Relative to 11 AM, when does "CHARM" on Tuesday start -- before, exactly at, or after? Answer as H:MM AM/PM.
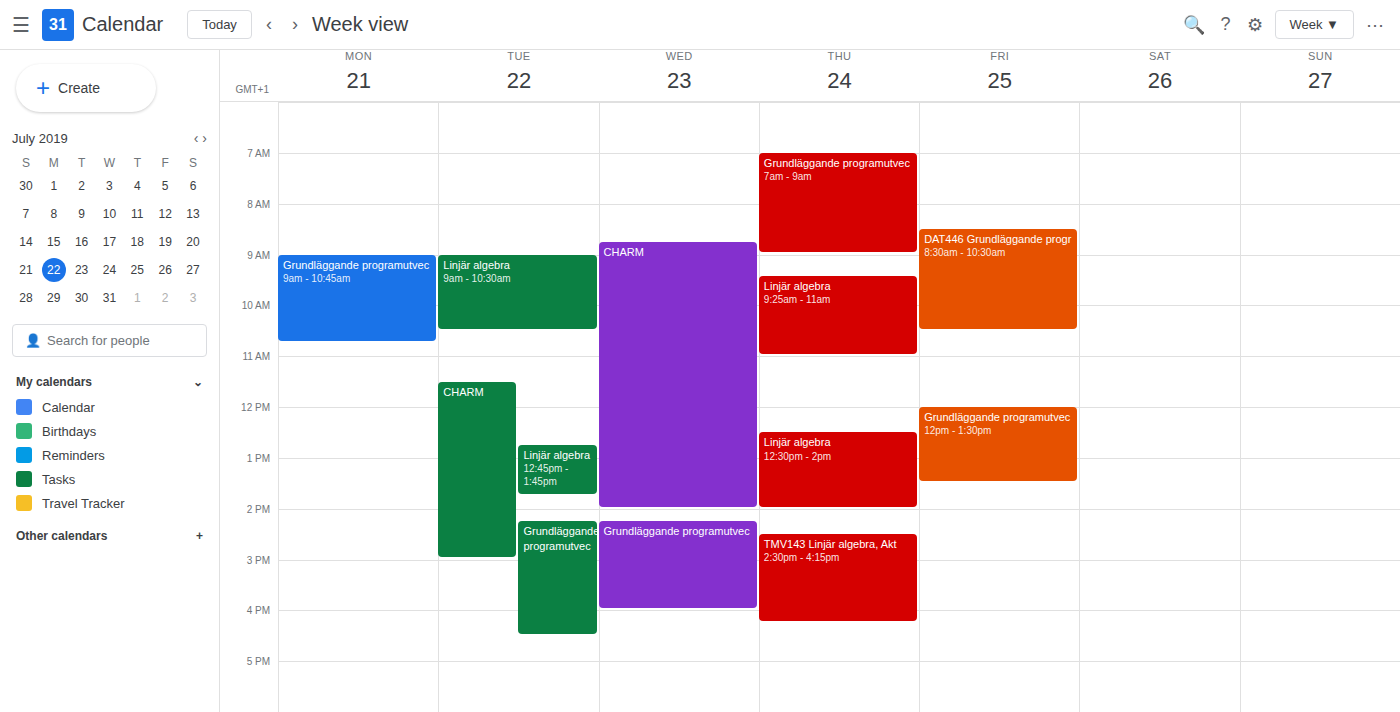
11:30 AM -- after 11 AM, 30 minutes below the 11 AM line.